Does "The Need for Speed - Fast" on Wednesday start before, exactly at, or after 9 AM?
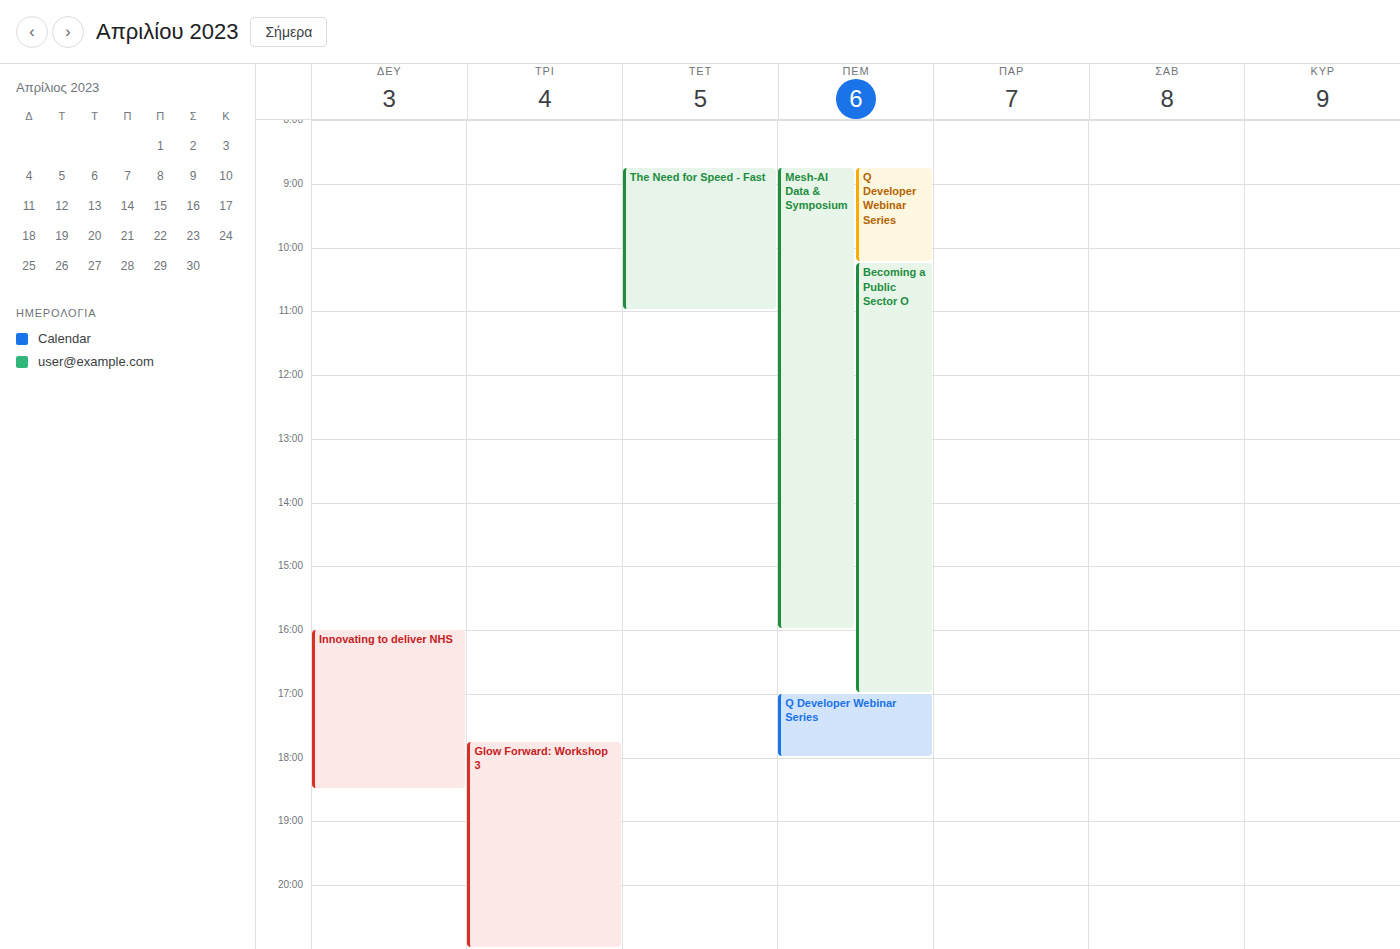
8:45 AM -- before 9 AM, 15 minutes above the 9 AM line.